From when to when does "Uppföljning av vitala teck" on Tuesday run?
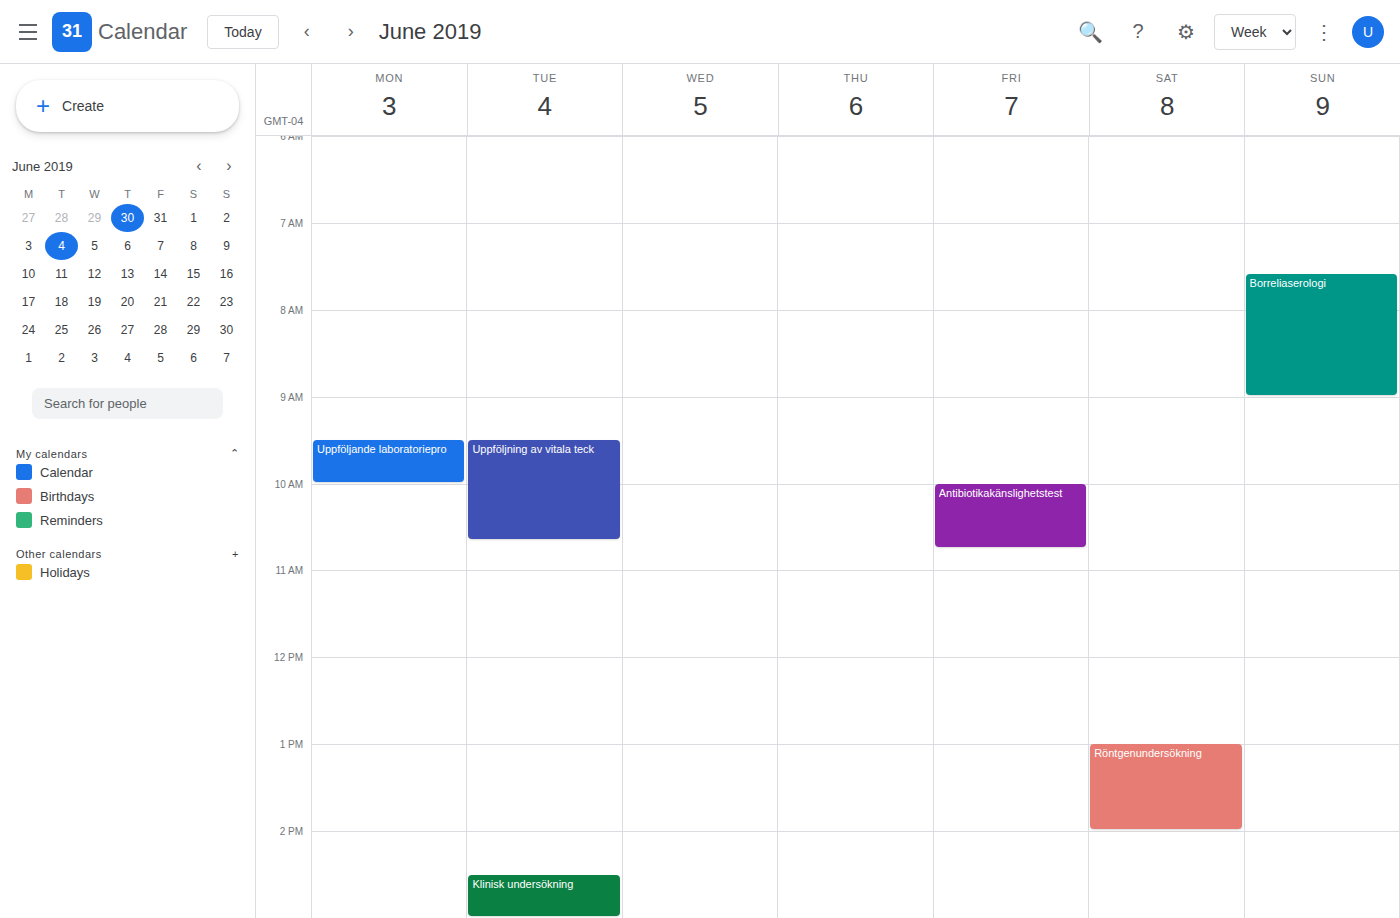
9:30 AM to 10:40 AM